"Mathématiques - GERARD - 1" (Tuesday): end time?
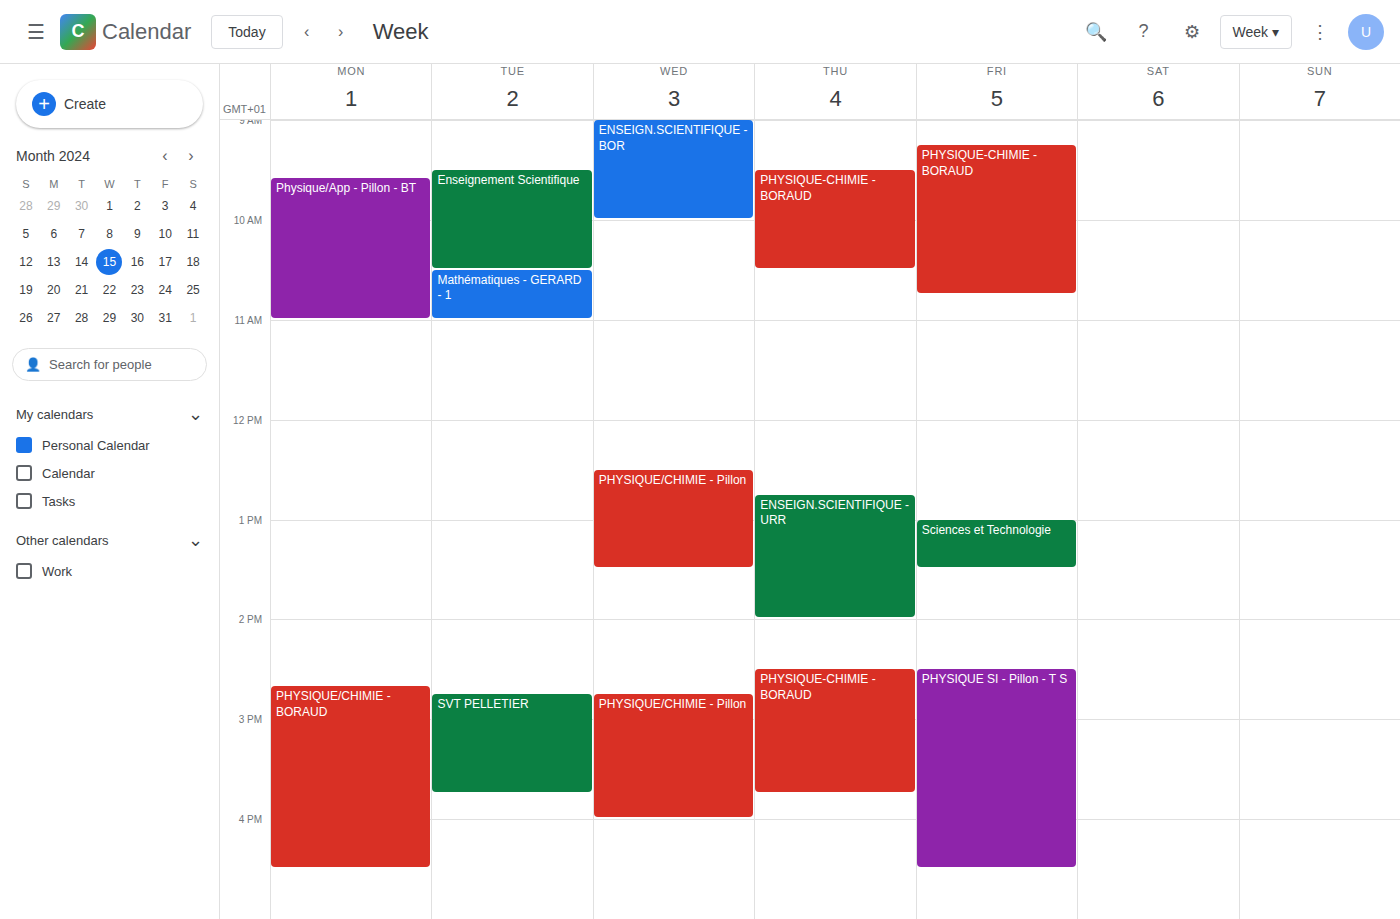
11:00 AM